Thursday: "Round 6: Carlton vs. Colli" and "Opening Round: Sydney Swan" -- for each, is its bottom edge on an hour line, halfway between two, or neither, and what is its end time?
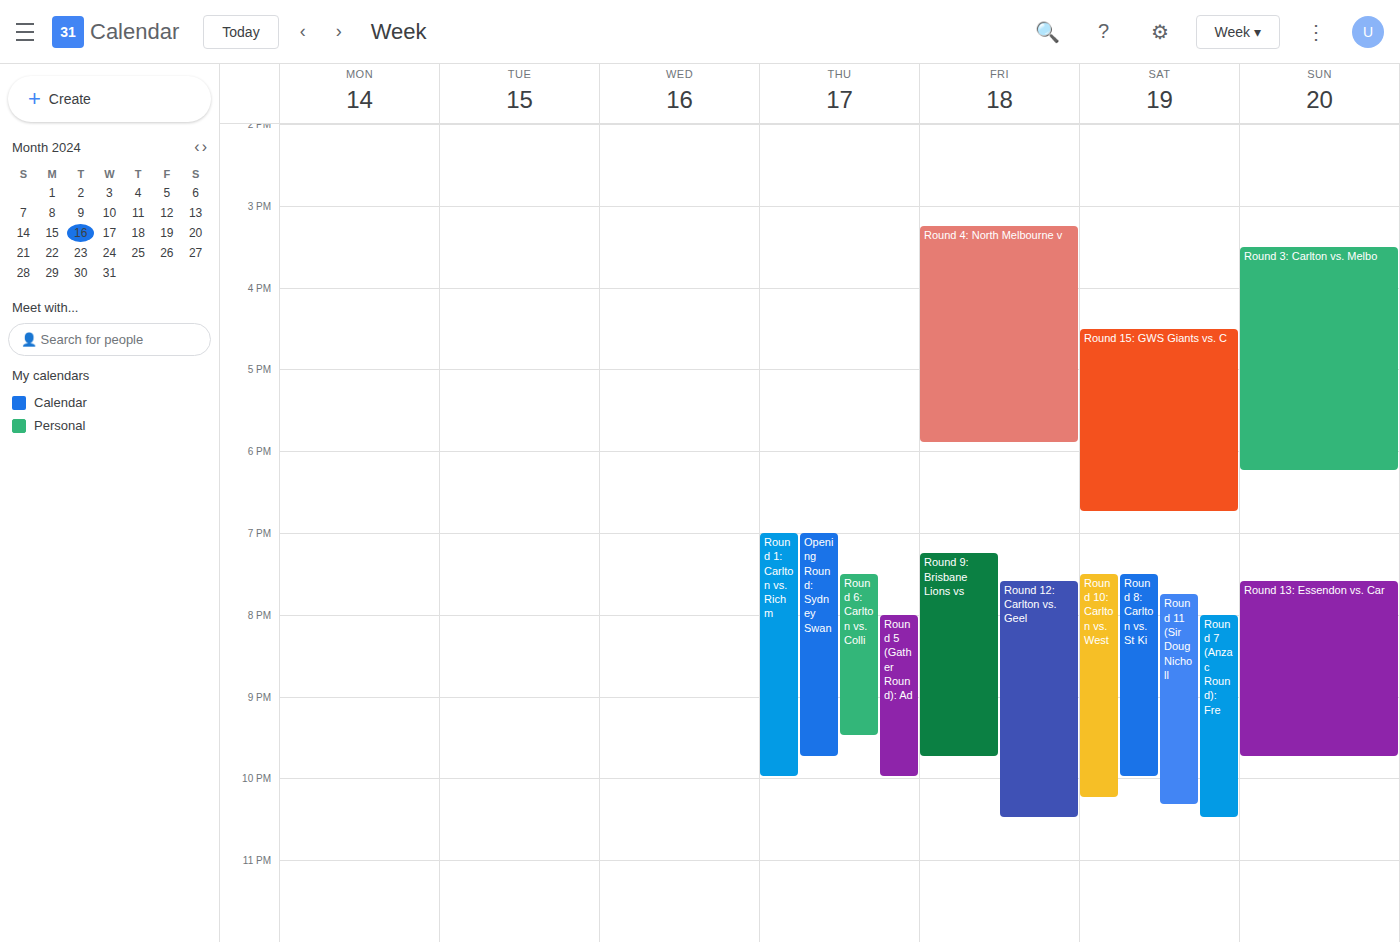
"Round 6: Carlton vs. Colli": 9:30 PM, halfway between the 9 PM and 10 PM lines. "Opening Round: Sydney Swan": 9:45 PM, neither: three quarters of the way from the 9 PM line to the 10 PM line.